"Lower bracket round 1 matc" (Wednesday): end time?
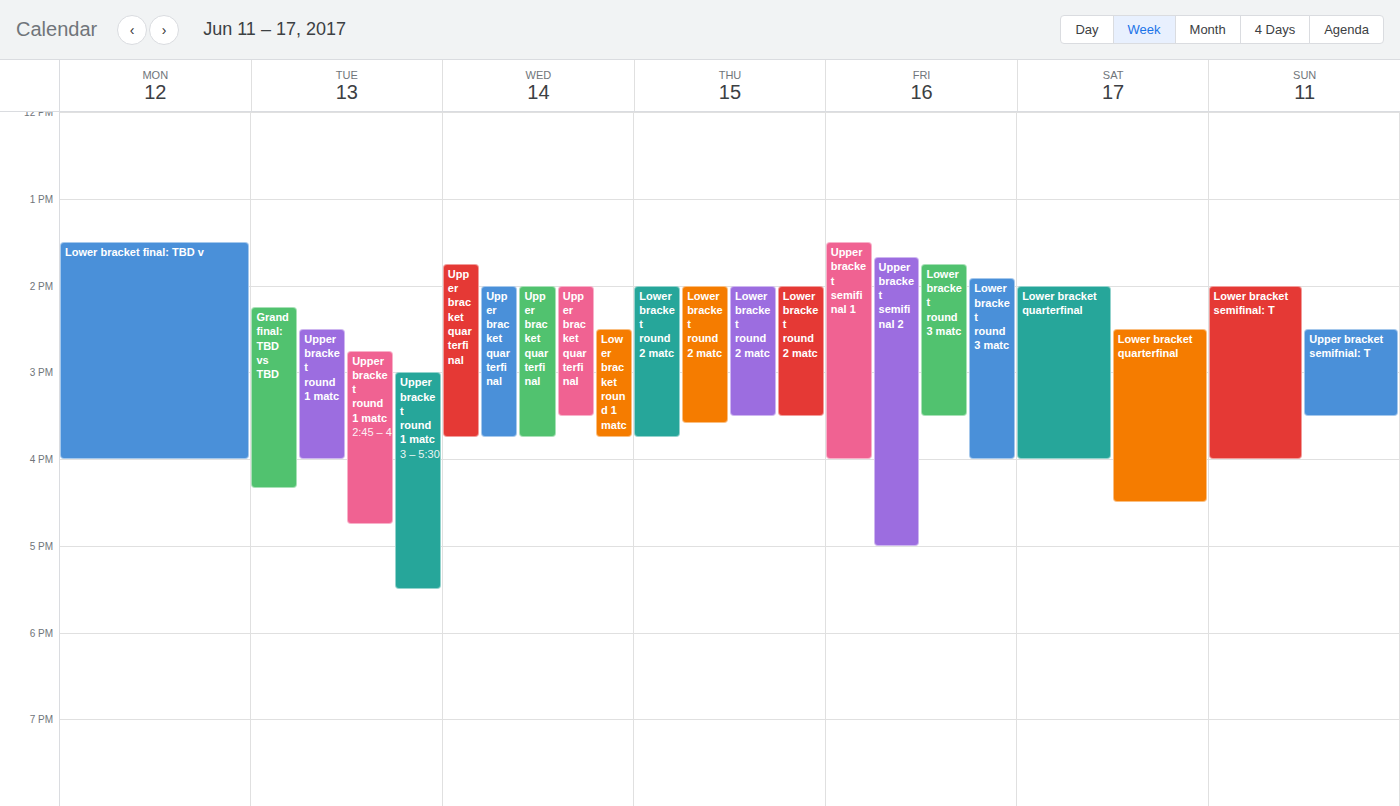
3:45 PM